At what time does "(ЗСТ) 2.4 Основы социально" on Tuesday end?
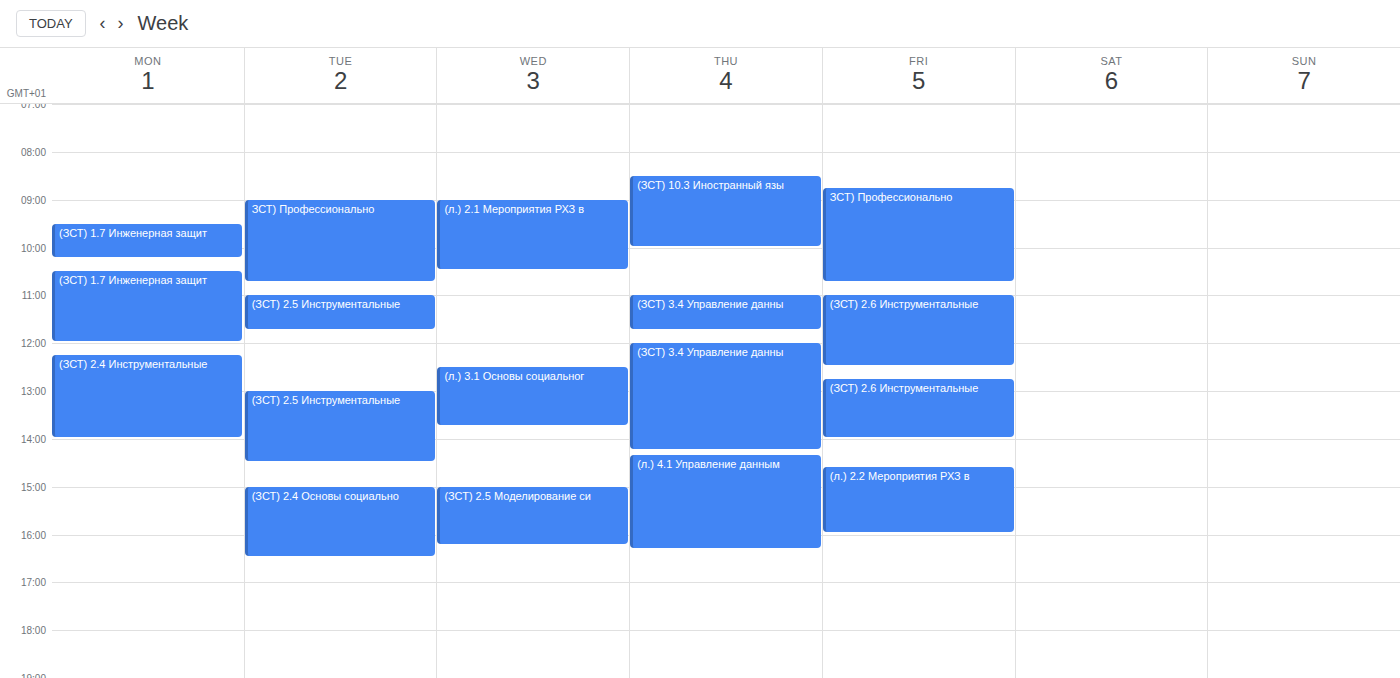
16:30